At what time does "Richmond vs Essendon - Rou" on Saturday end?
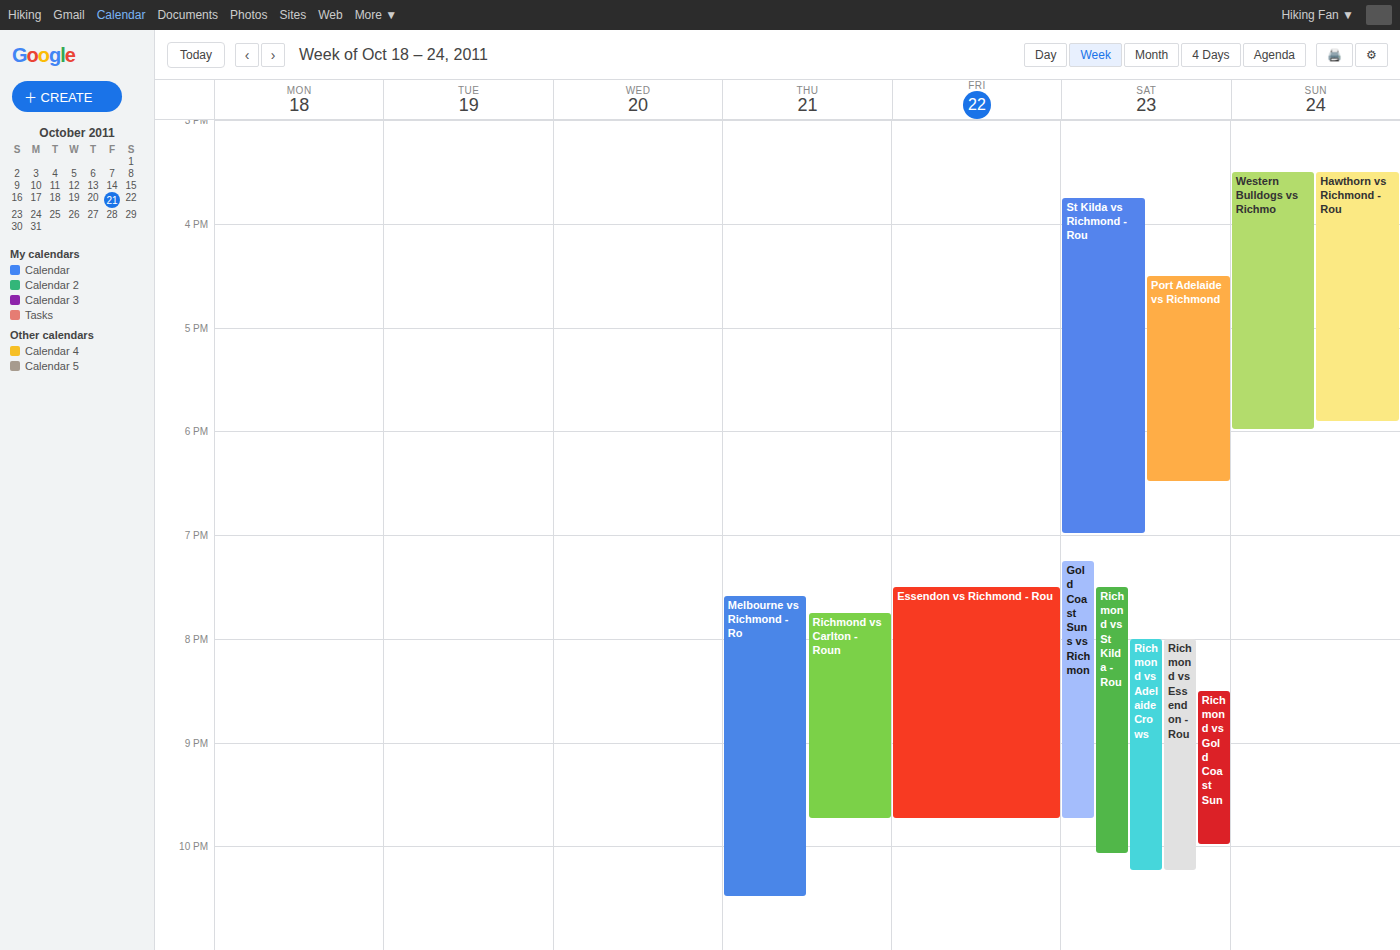
10:15 PM